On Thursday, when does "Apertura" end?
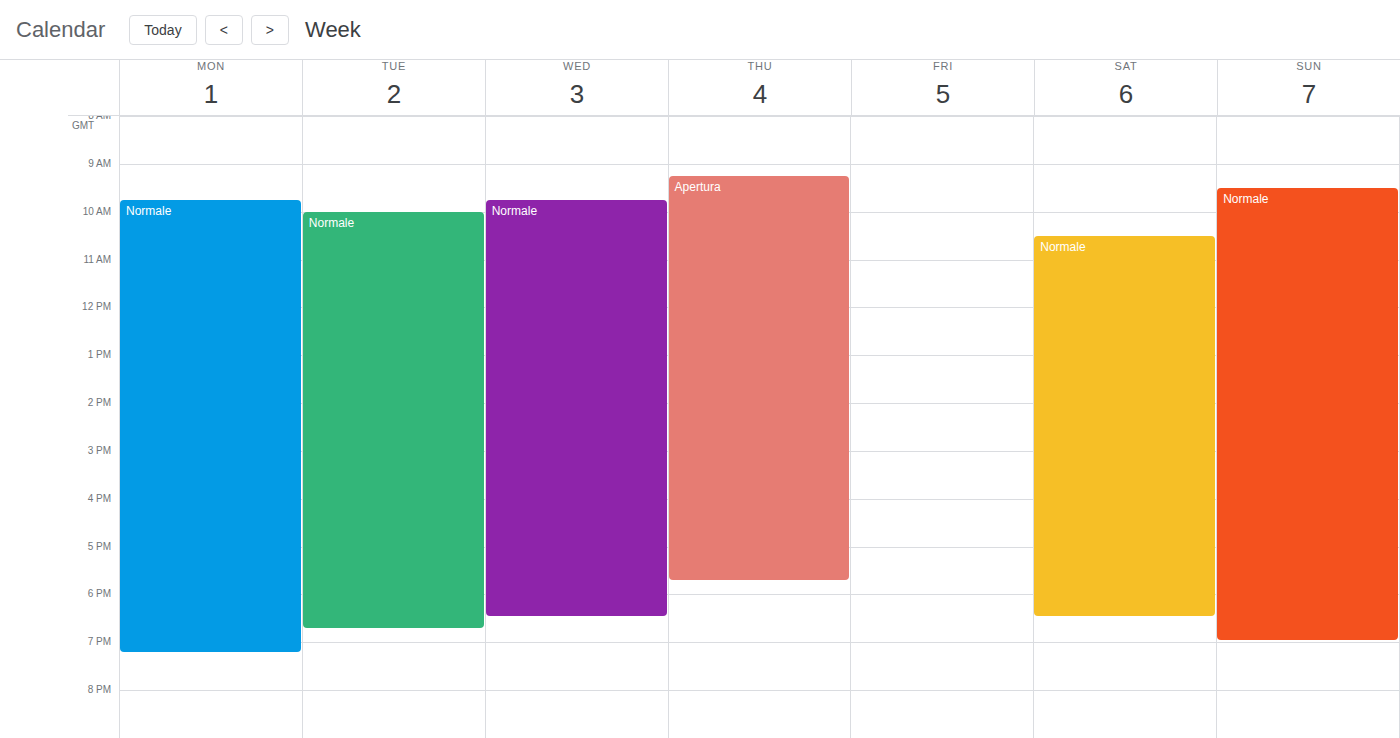
5:45 PM